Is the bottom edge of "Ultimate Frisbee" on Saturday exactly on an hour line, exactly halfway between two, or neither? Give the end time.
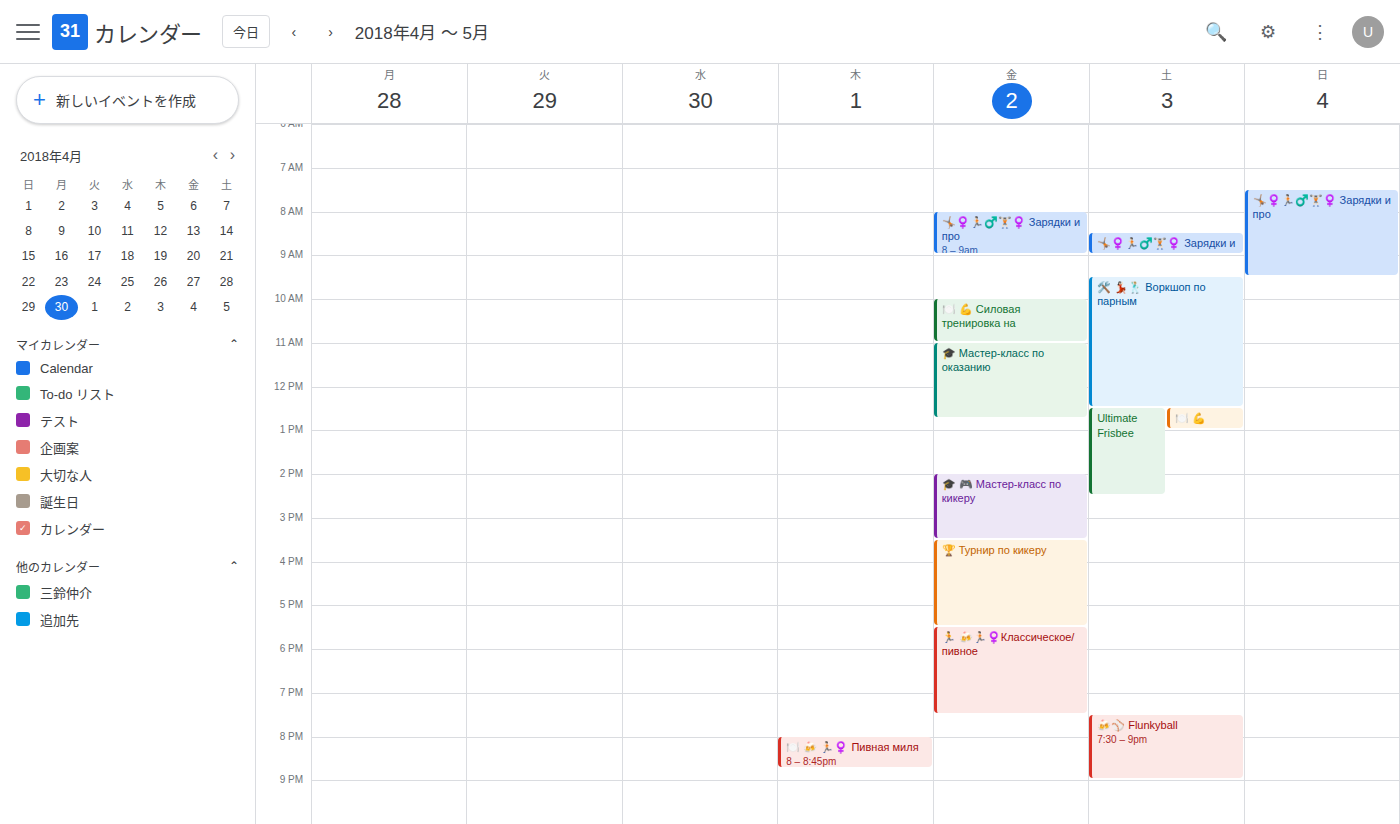
2:30 PM -- halfway between the 2 PM and 3 PM lines.